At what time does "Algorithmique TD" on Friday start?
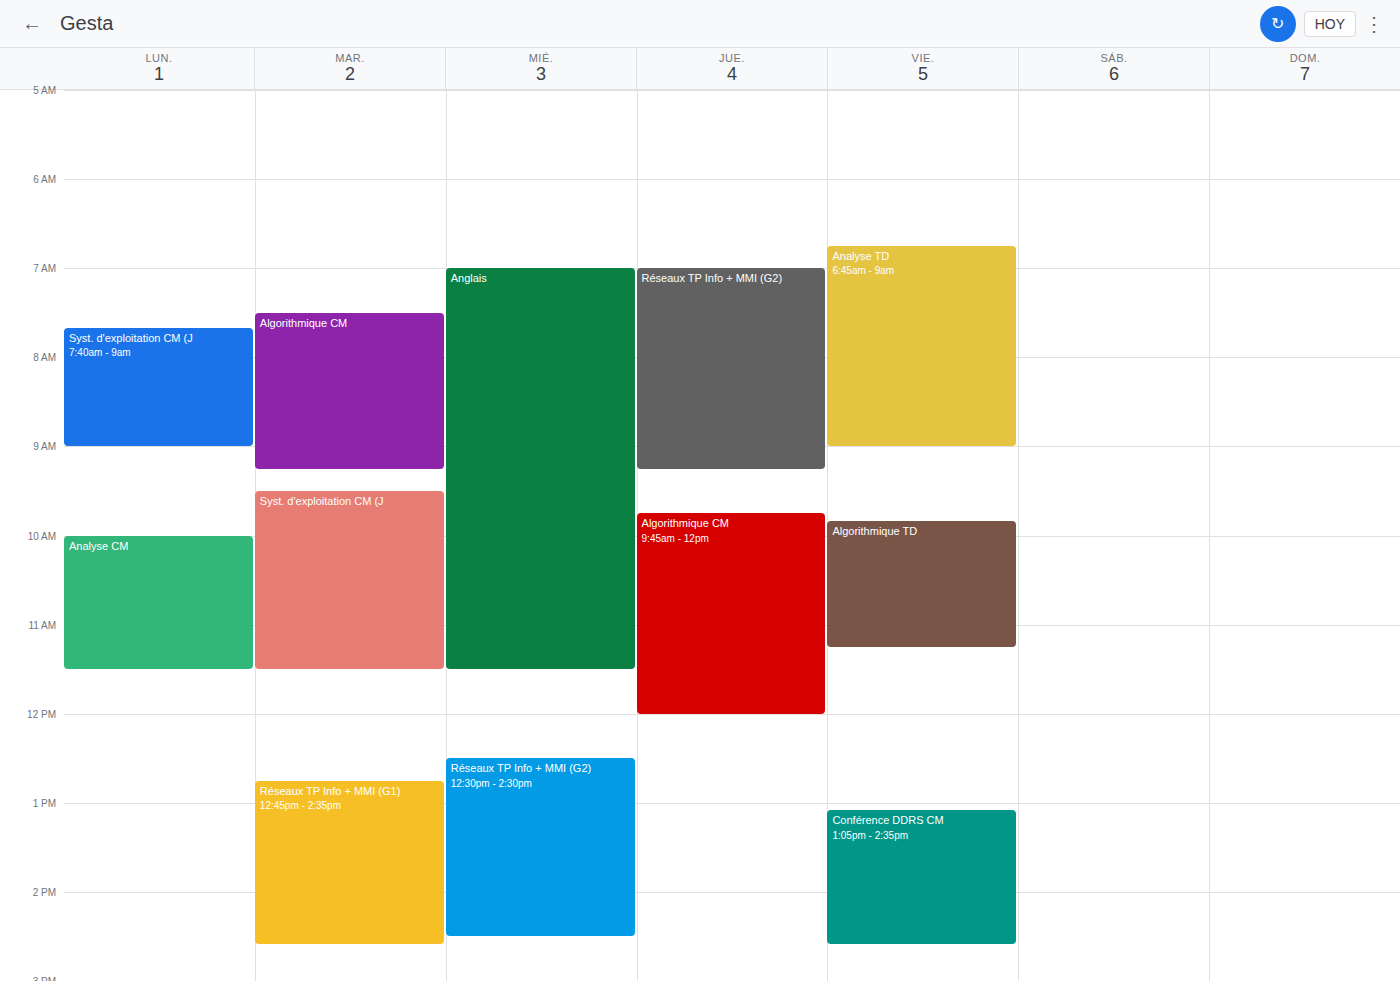
09:50